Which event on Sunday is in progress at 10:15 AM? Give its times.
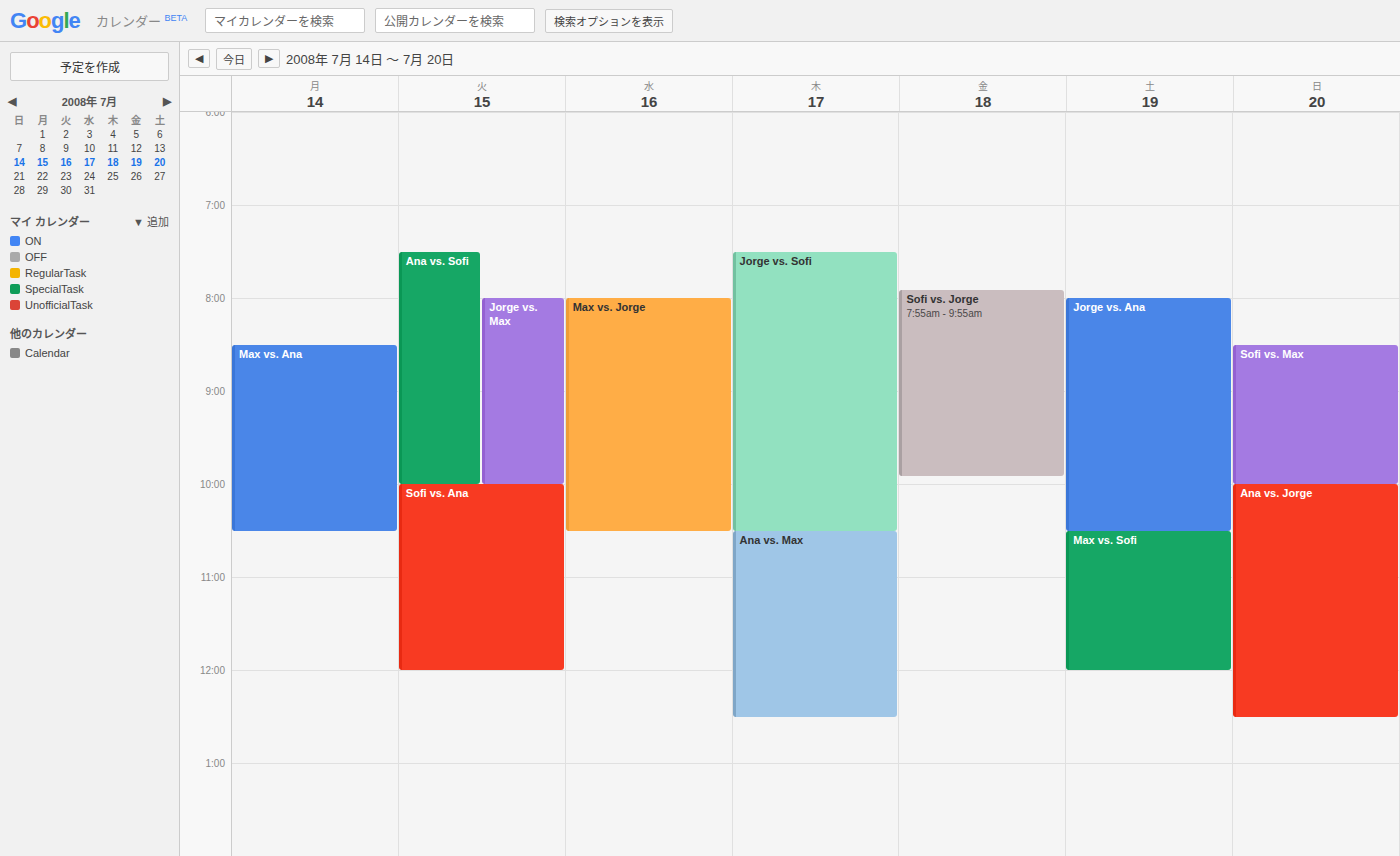
"Ana vs. Jorge", 10:00 AM to 12:30 PM